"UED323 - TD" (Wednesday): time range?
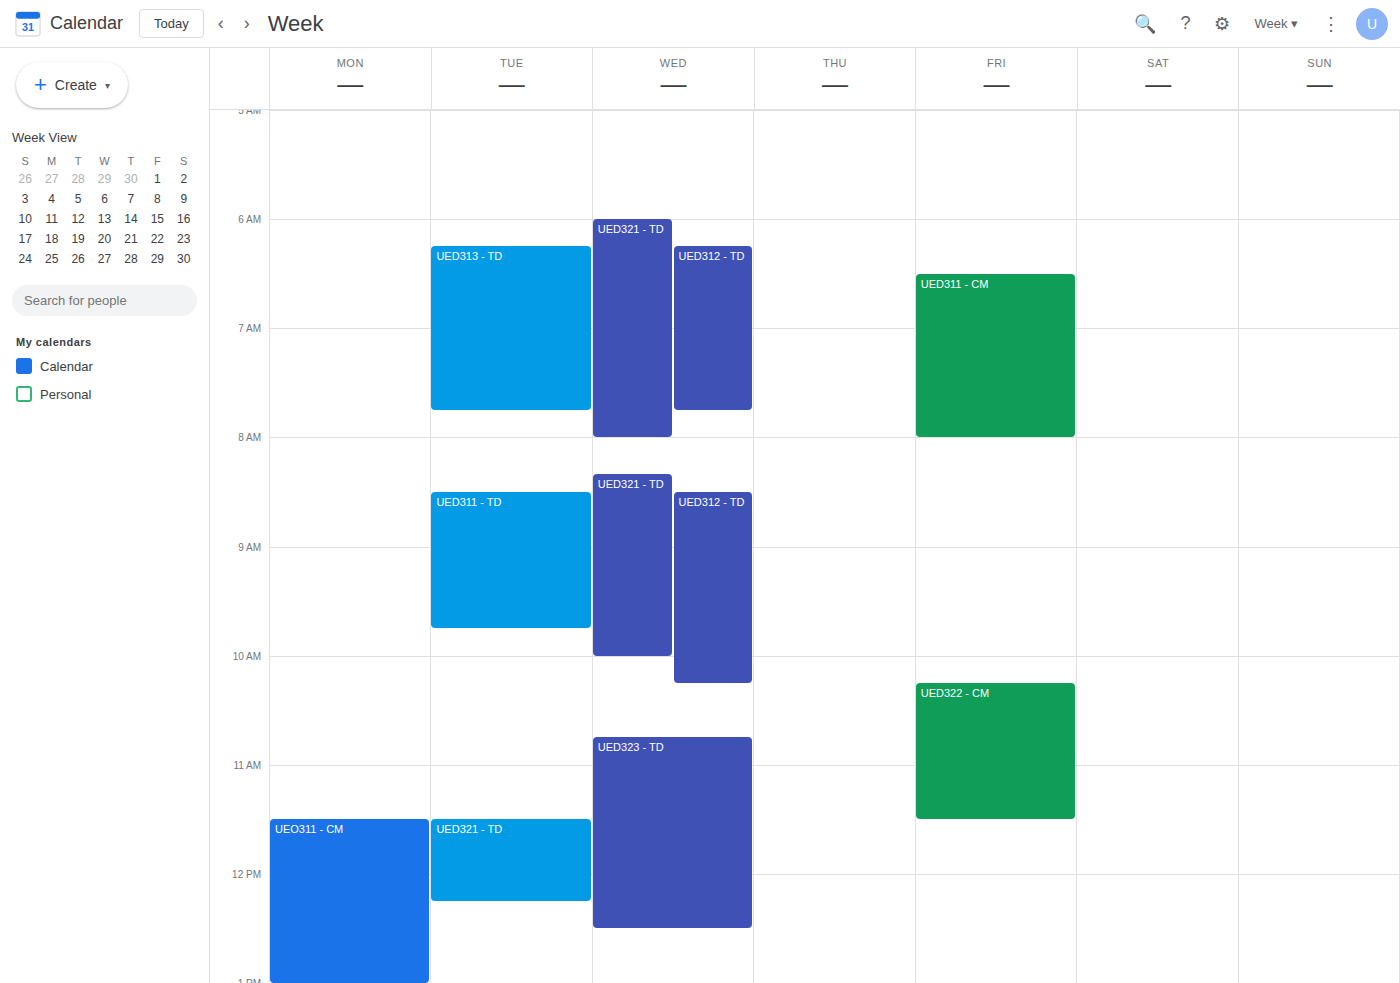
10:45 AM to 12:30 PM